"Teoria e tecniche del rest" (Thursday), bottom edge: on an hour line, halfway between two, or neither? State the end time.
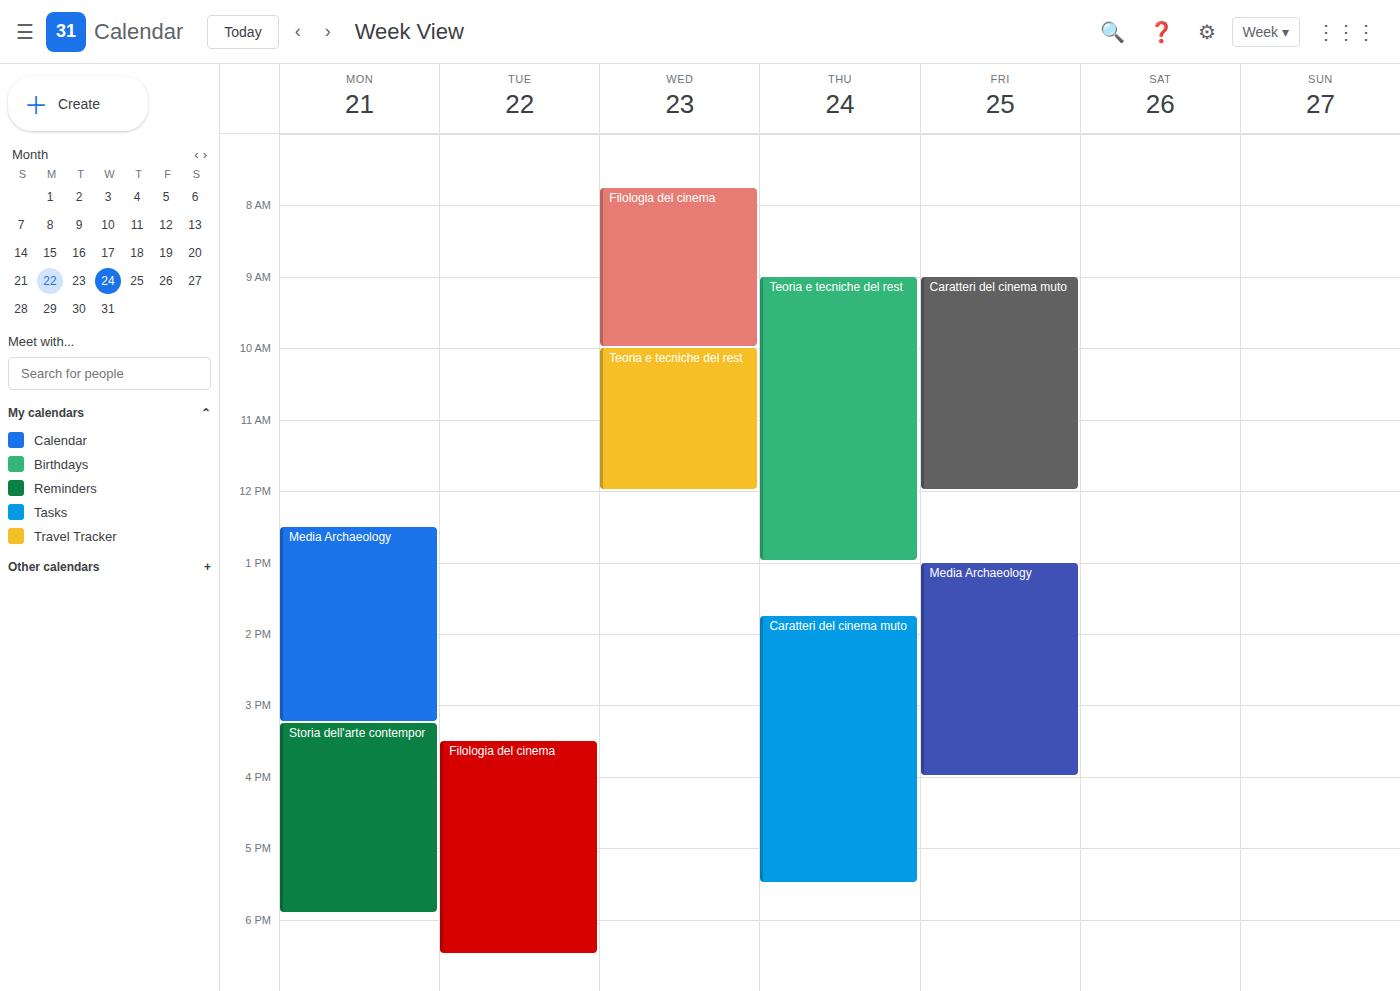
1:00 PM -- exactly on the 1 PM line.